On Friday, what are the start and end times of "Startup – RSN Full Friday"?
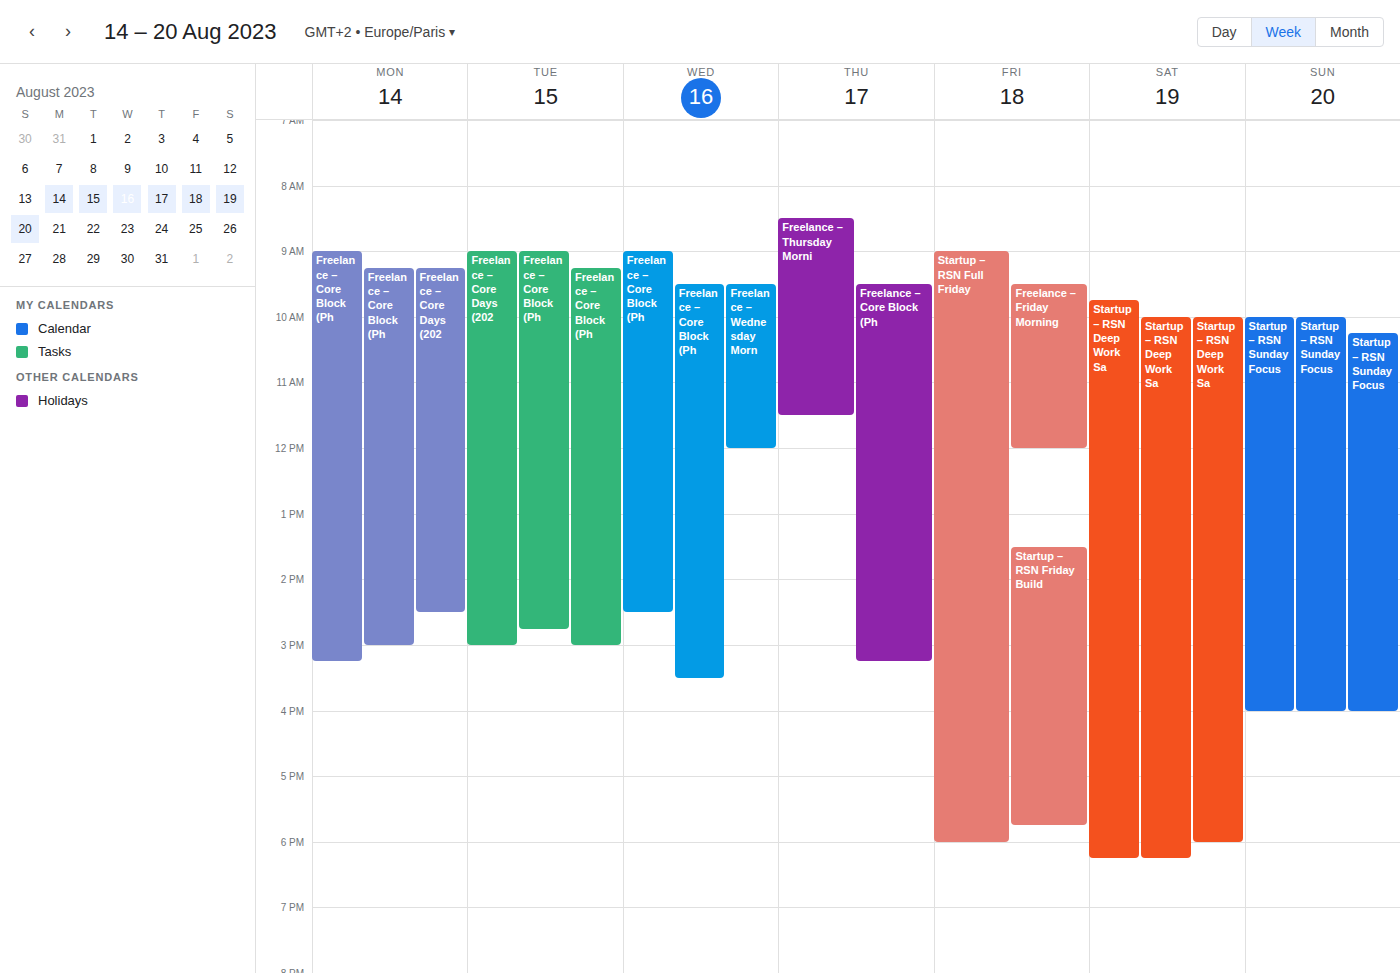
9:00 AM to 6:00 PM